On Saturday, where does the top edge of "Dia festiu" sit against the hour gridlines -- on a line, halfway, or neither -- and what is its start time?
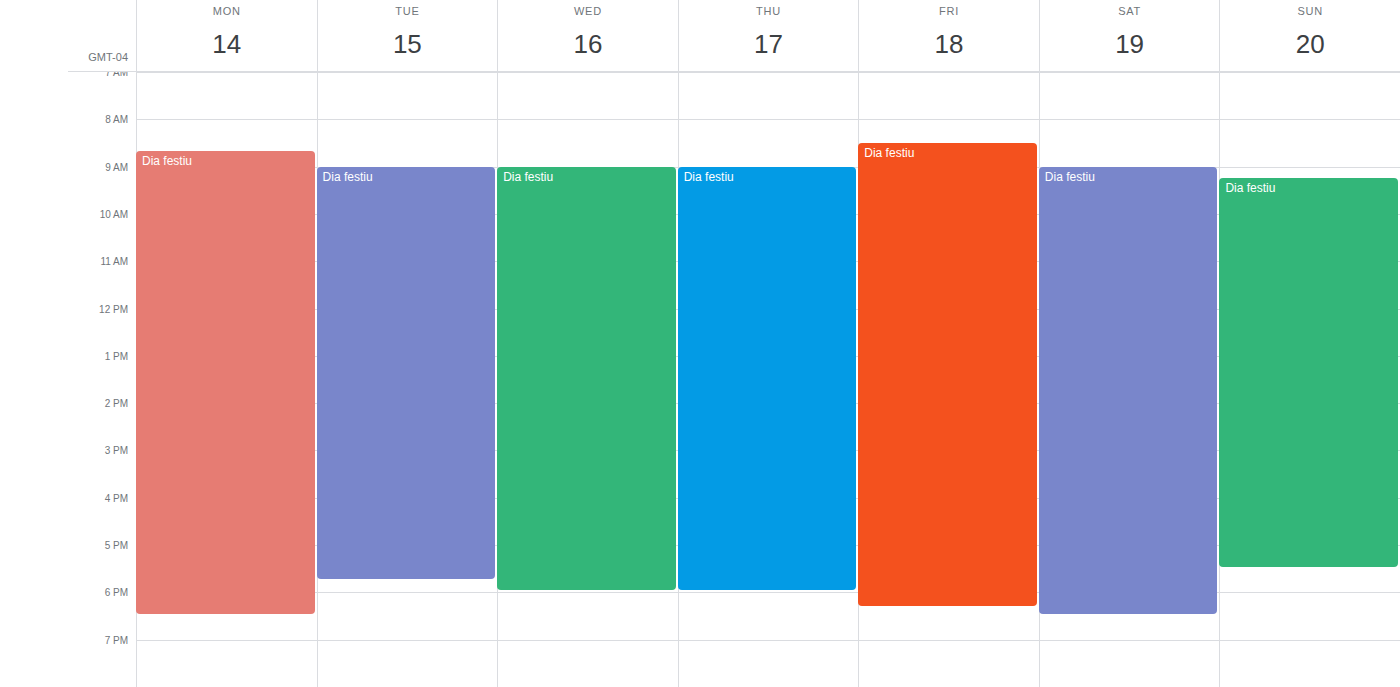
09:00 -- exactly on the 09:00 line.